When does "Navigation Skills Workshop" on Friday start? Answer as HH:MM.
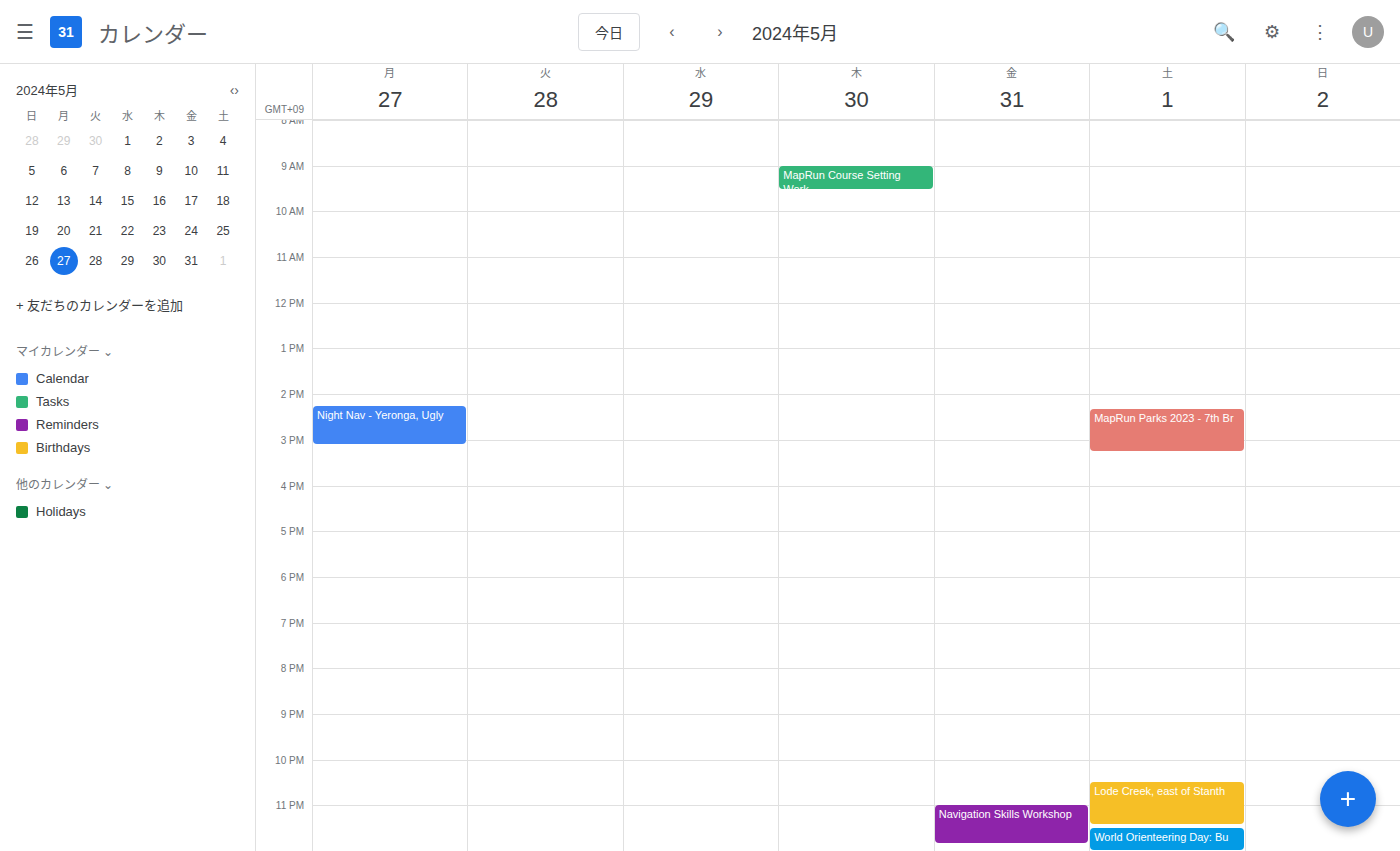
23:00